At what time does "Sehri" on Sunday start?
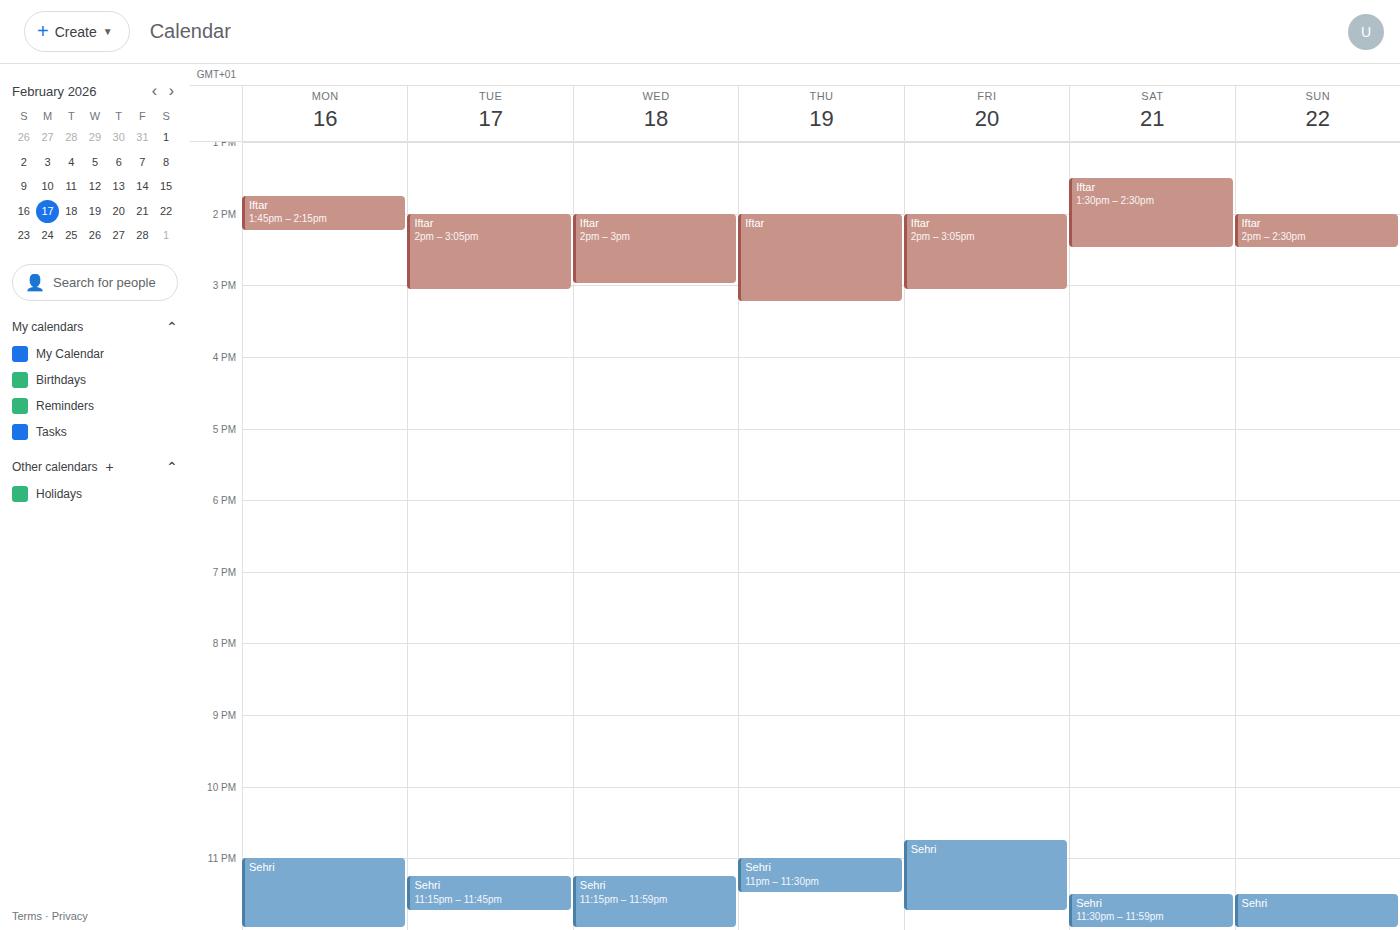
11:30 PM